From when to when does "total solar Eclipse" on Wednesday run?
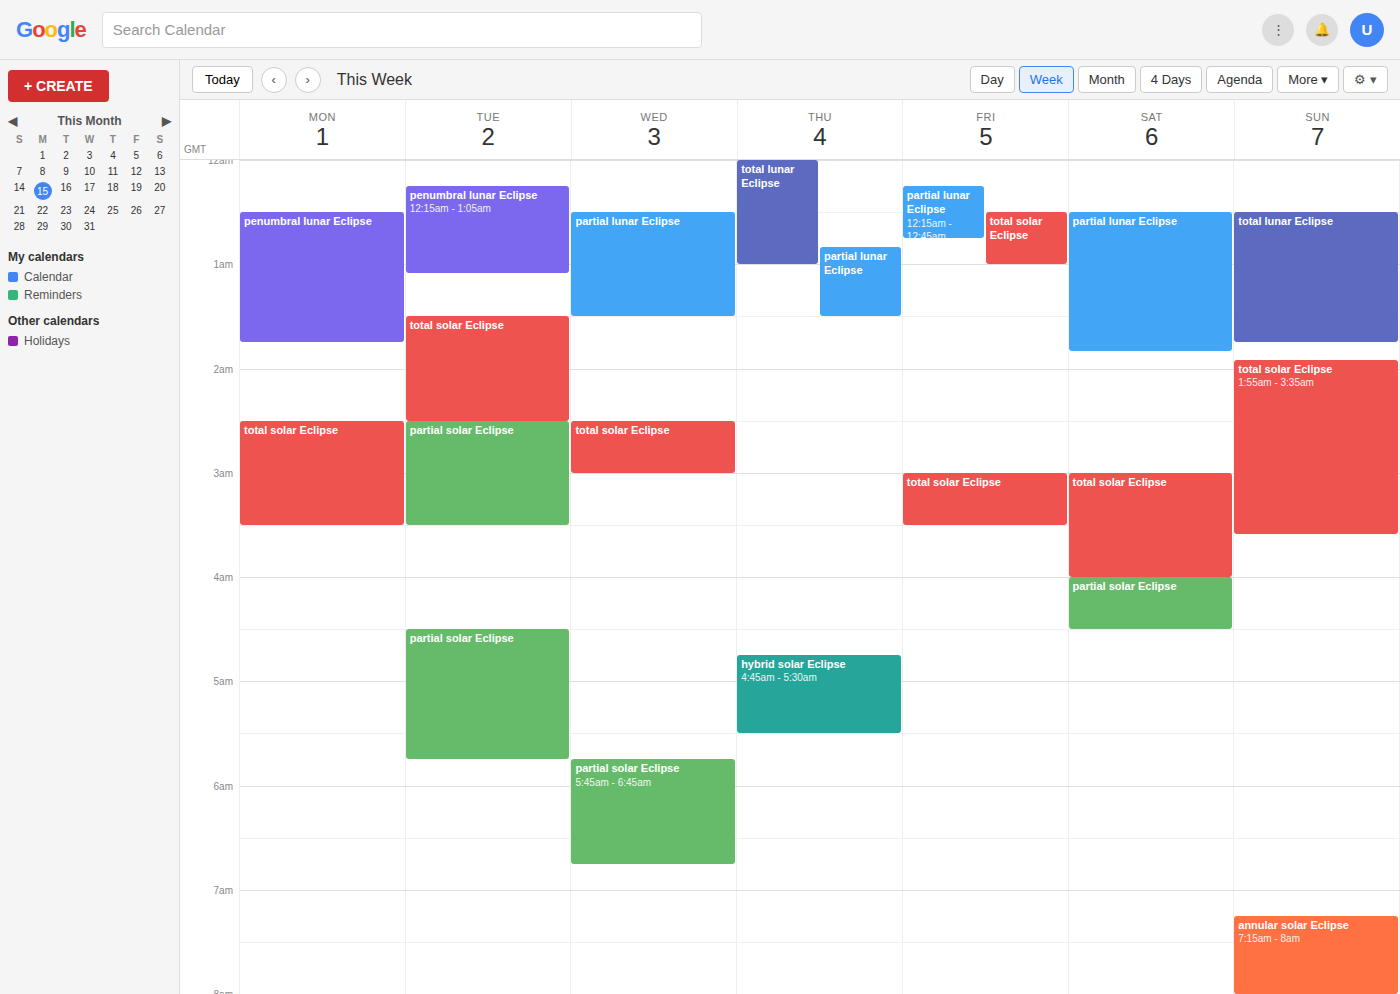
2:30 AM to 3:00 AM